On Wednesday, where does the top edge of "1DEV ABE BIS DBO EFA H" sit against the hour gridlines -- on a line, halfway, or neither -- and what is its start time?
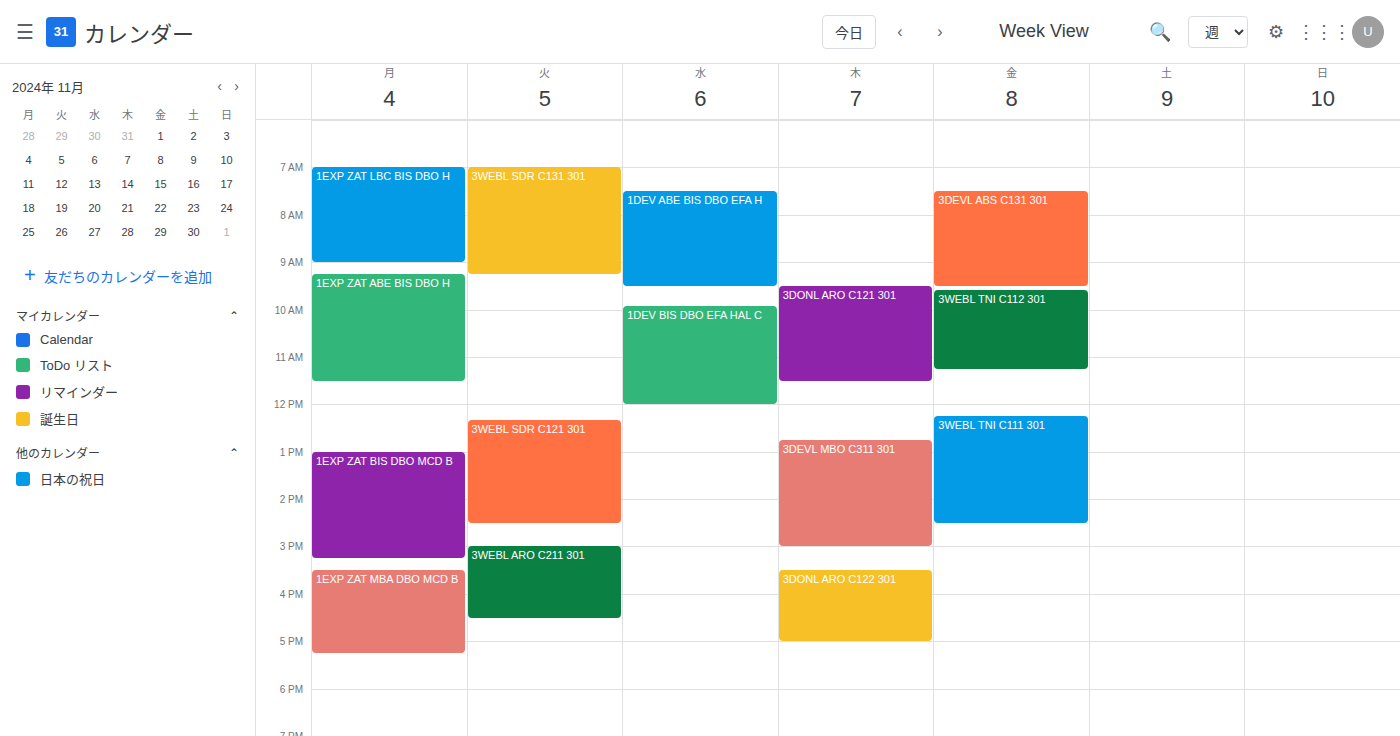
7:30 AM -- halfway between the 7 AM and 8 AM lines.